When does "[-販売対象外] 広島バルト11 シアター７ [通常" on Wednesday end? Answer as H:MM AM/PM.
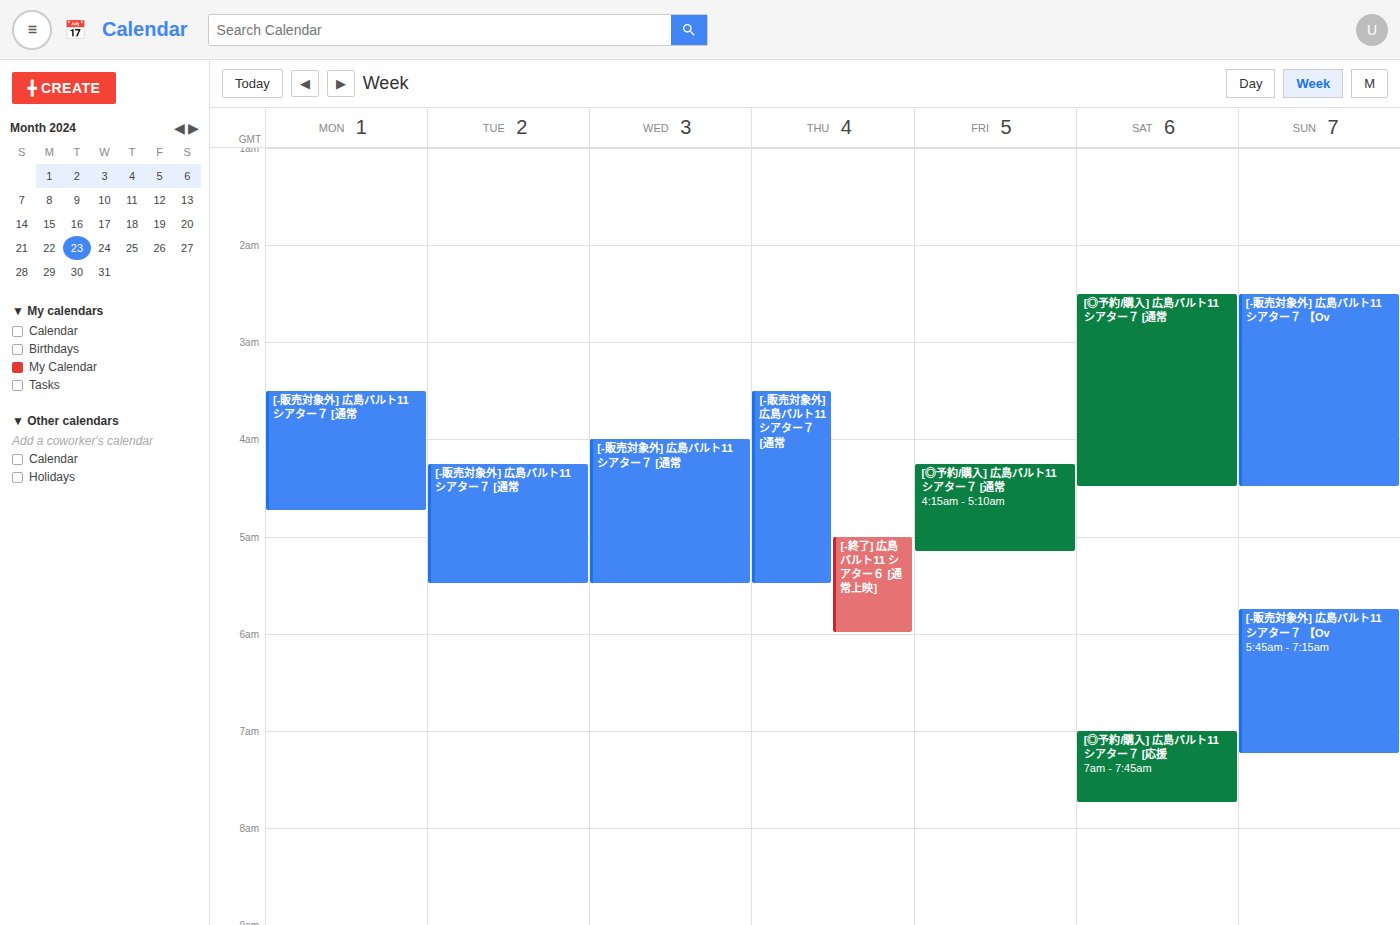
5:30 AM